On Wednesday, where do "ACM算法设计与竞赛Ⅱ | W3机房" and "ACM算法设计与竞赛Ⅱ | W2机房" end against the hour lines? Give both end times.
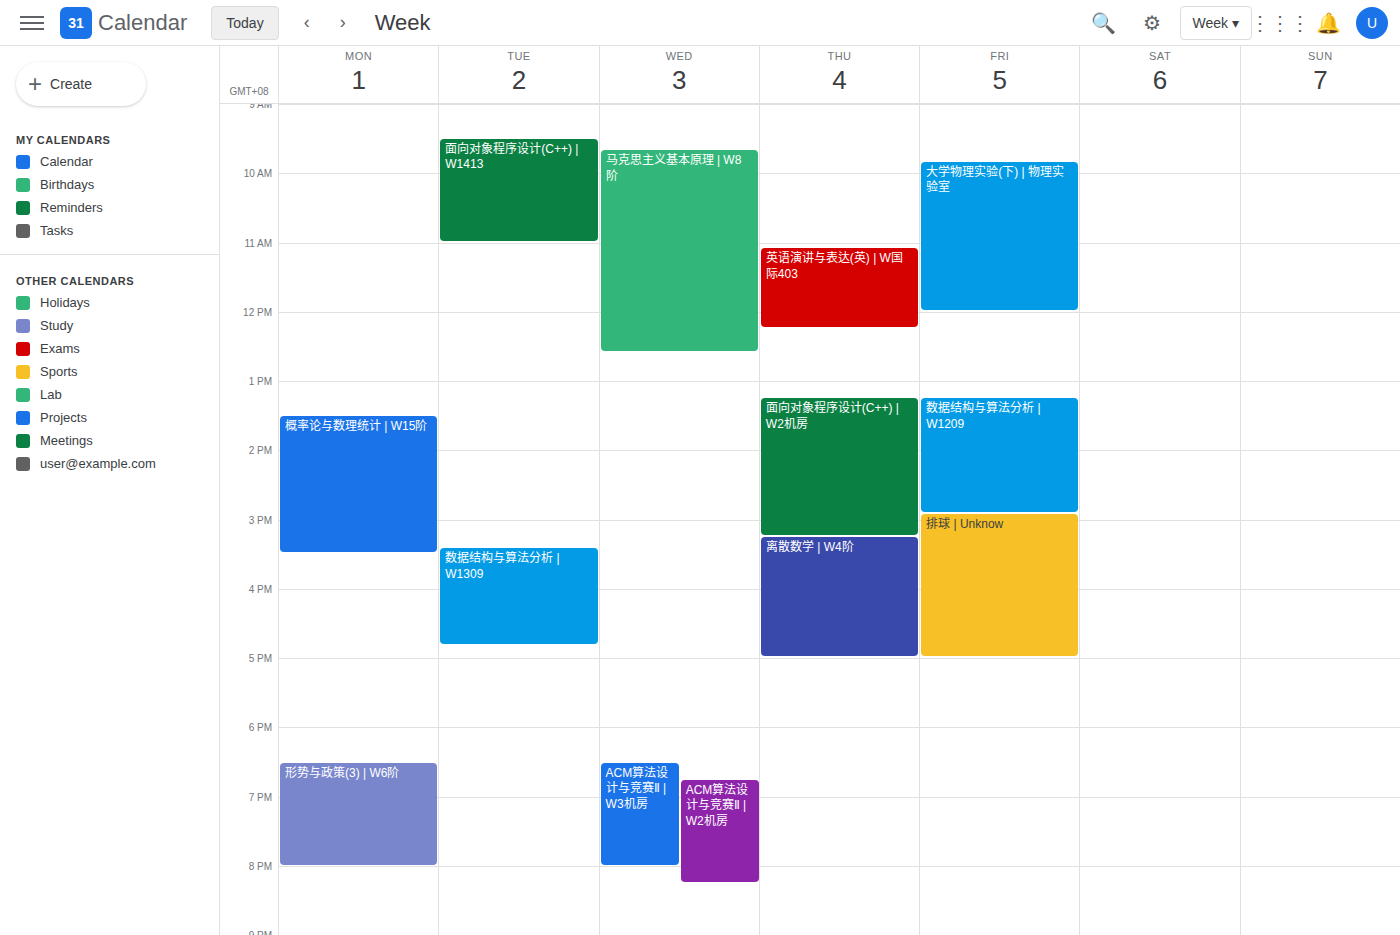
"ACM算法设计与竞赛Ⅱ | W3机房": 8:00 PM, exactly on the 8 PM line. "ACM算法设计与竞赛Ⅱ | W2机房": 8:15 PM, neither: a quarter of the way from the 8 PM line to the 9 PM line.